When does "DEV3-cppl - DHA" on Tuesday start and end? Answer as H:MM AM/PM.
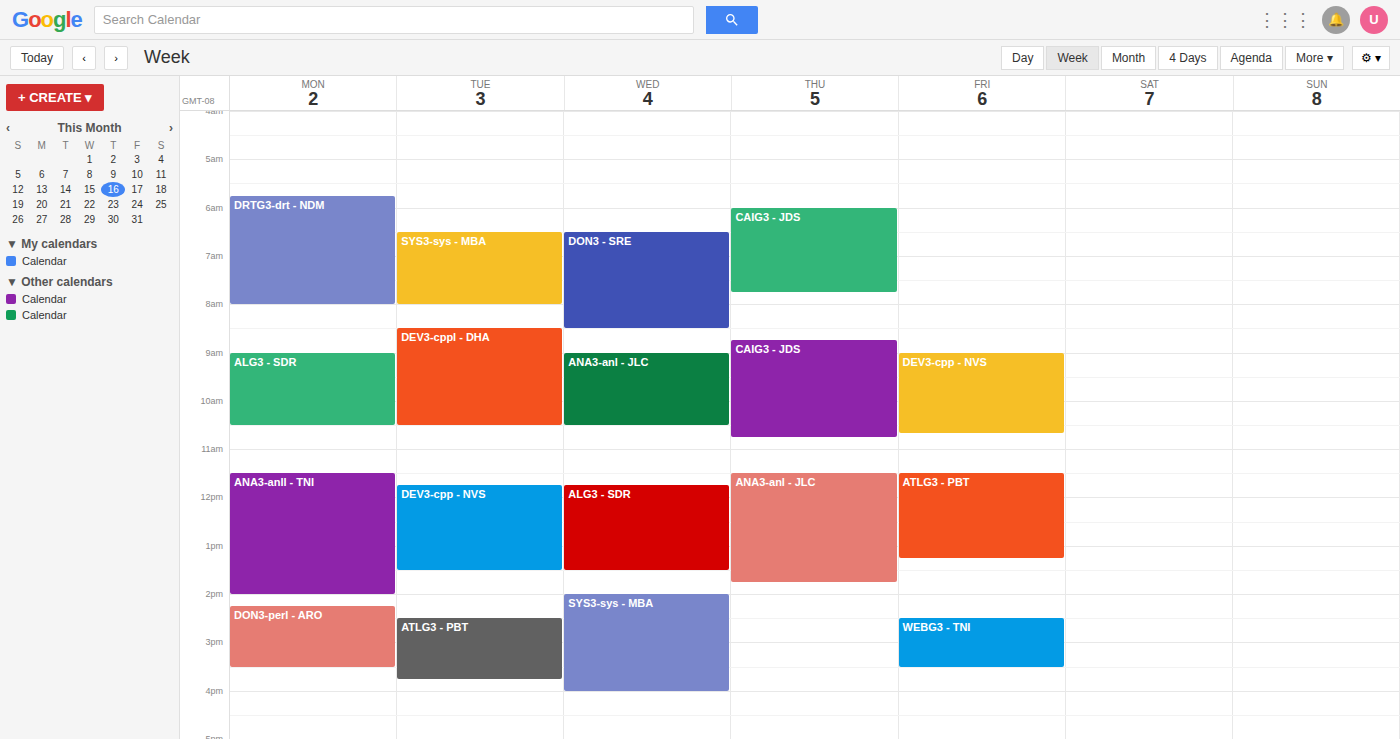
8:30 AM to 10:30 AM